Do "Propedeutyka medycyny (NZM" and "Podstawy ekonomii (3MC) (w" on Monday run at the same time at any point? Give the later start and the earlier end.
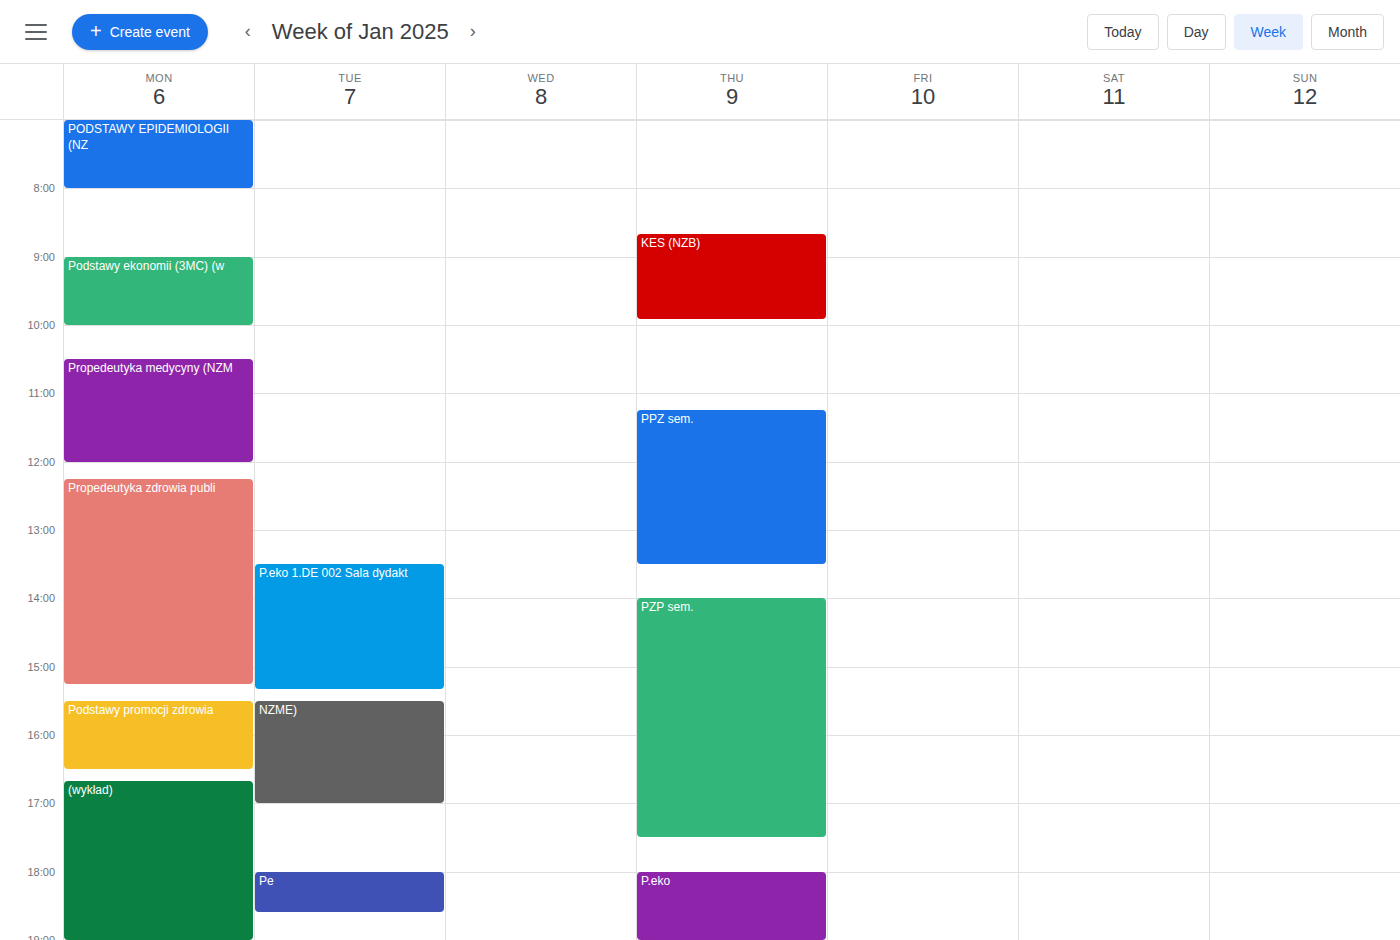
"Podstawy ekonomii (3MC) (w" ends at 10:00 AM and "Propedeutyka medycyny (NZM" starts at 10:30 AM -- no overlap.